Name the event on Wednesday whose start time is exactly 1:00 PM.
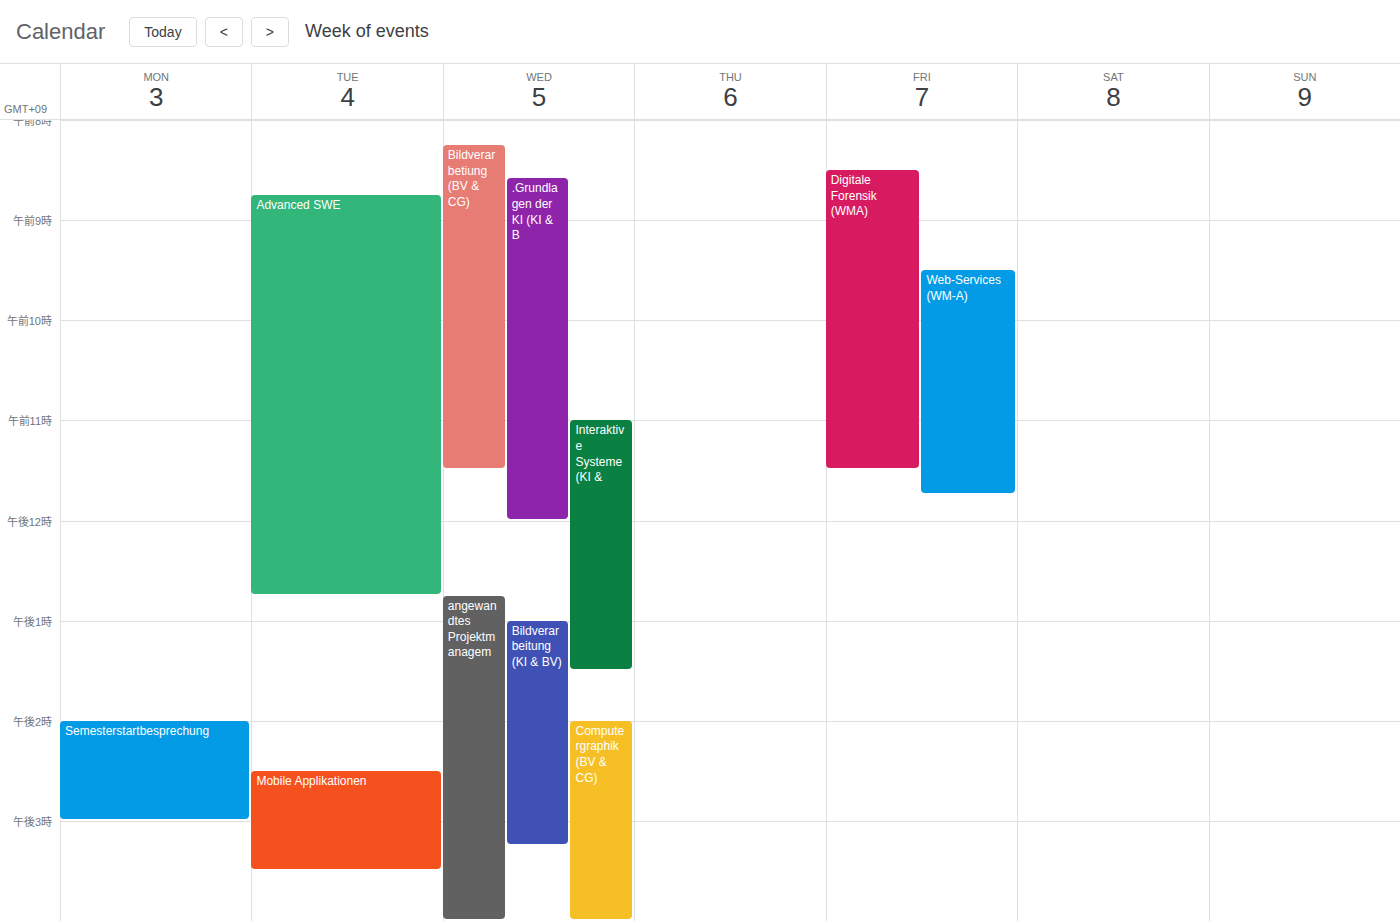
"Bildverarbeitung (KI & BV)"